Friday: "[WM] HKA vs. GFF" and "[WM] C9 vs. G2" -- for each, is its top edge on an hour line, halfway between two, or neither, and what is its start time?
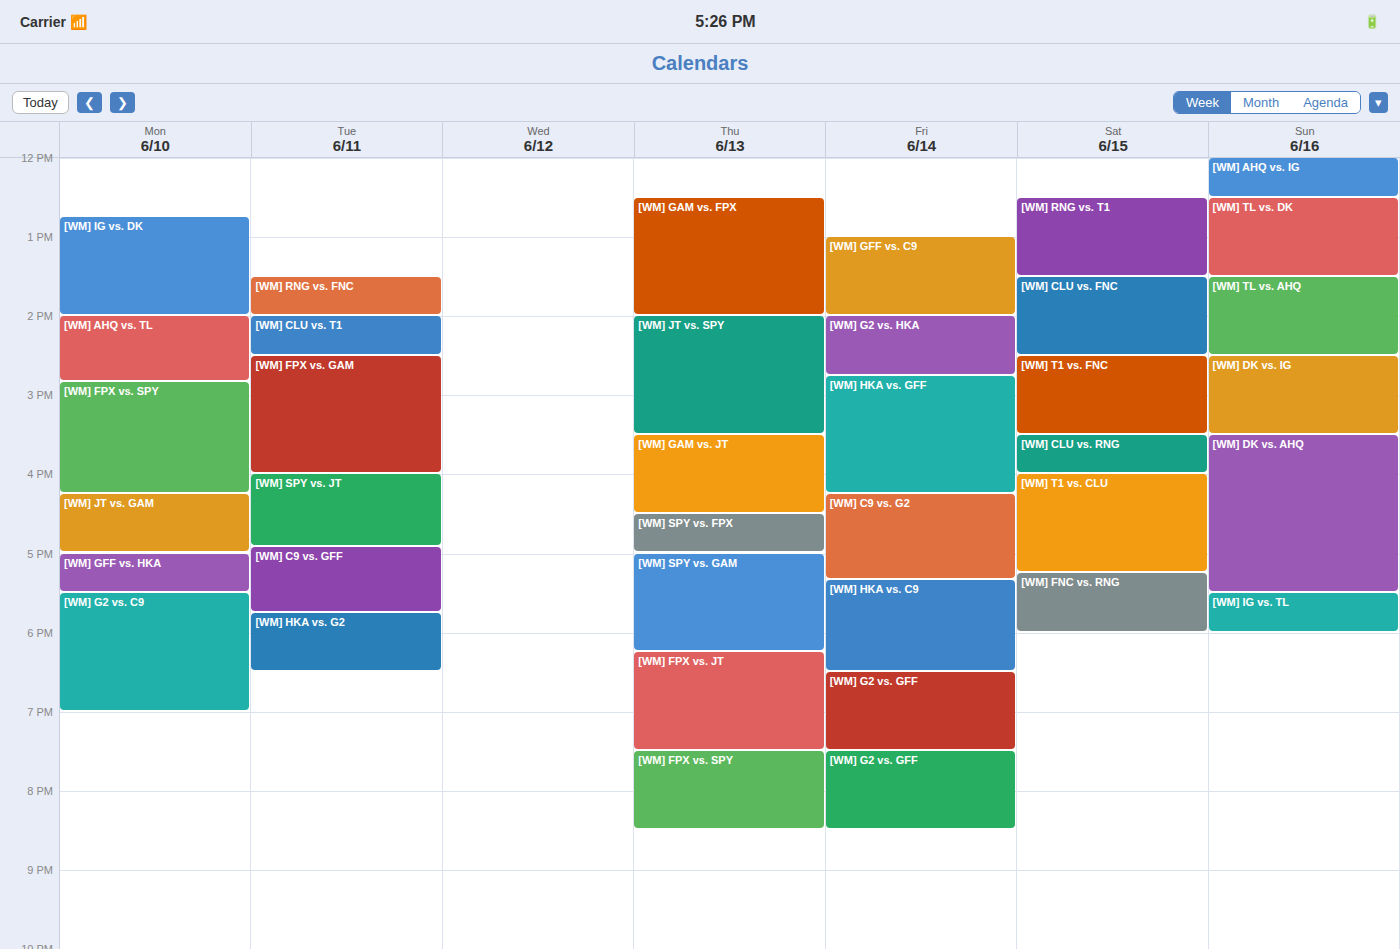
"[WM] HKA vs. GFF": 2:45 PM, neither: three quarters of the way from the 2 PM line to the 3 PM line. "[WM] C9 vs. G2": 4:15 PM, neither: a quarter of the way from the 4 PM line to the 5 PM line.